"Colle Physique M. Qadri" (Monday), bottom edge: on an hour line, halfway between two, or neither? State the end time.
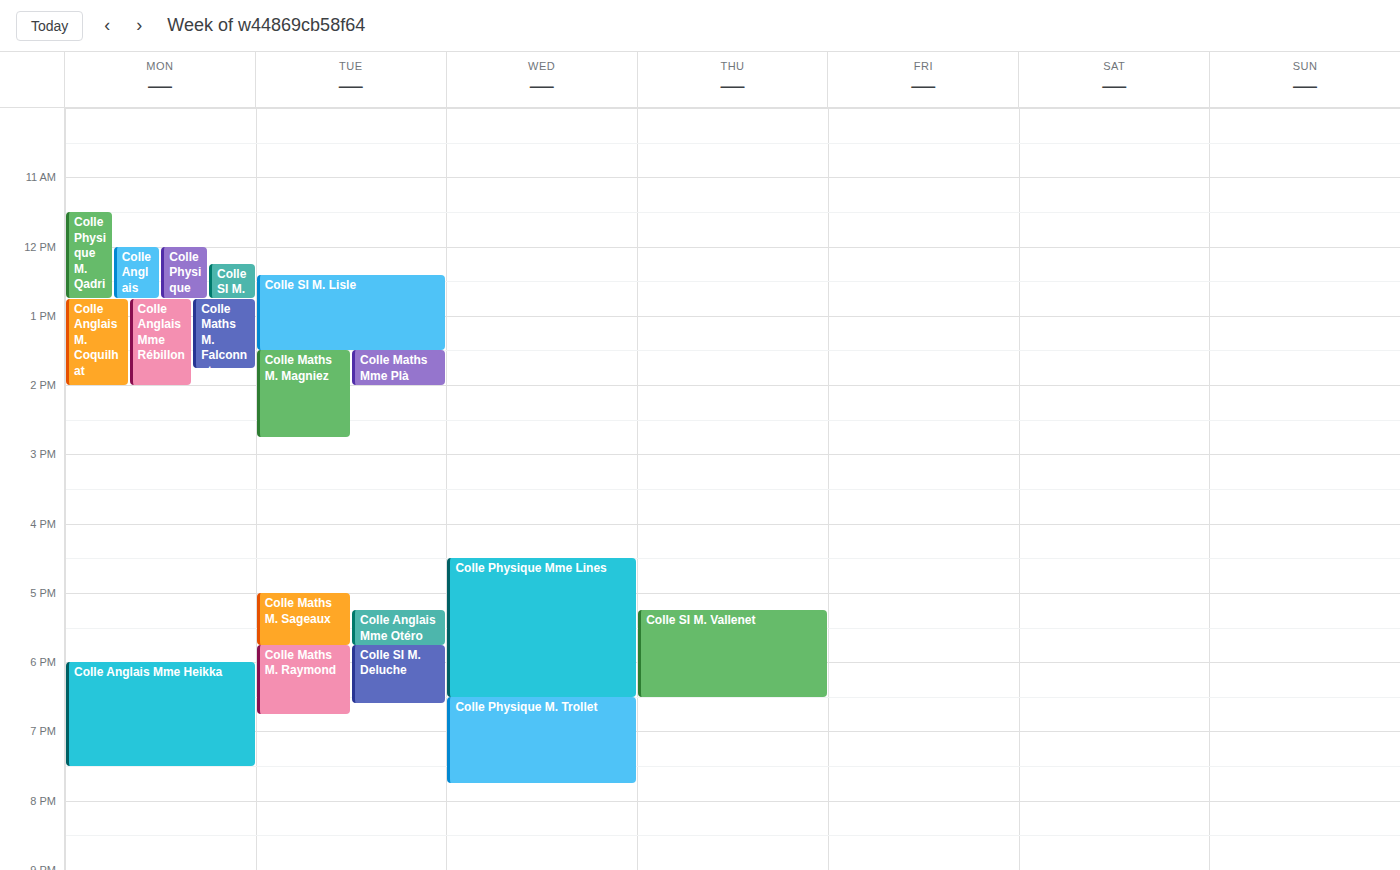
12:45 PM -- neither: three quarters of the way from the 12 PM line to the 1 PM line.